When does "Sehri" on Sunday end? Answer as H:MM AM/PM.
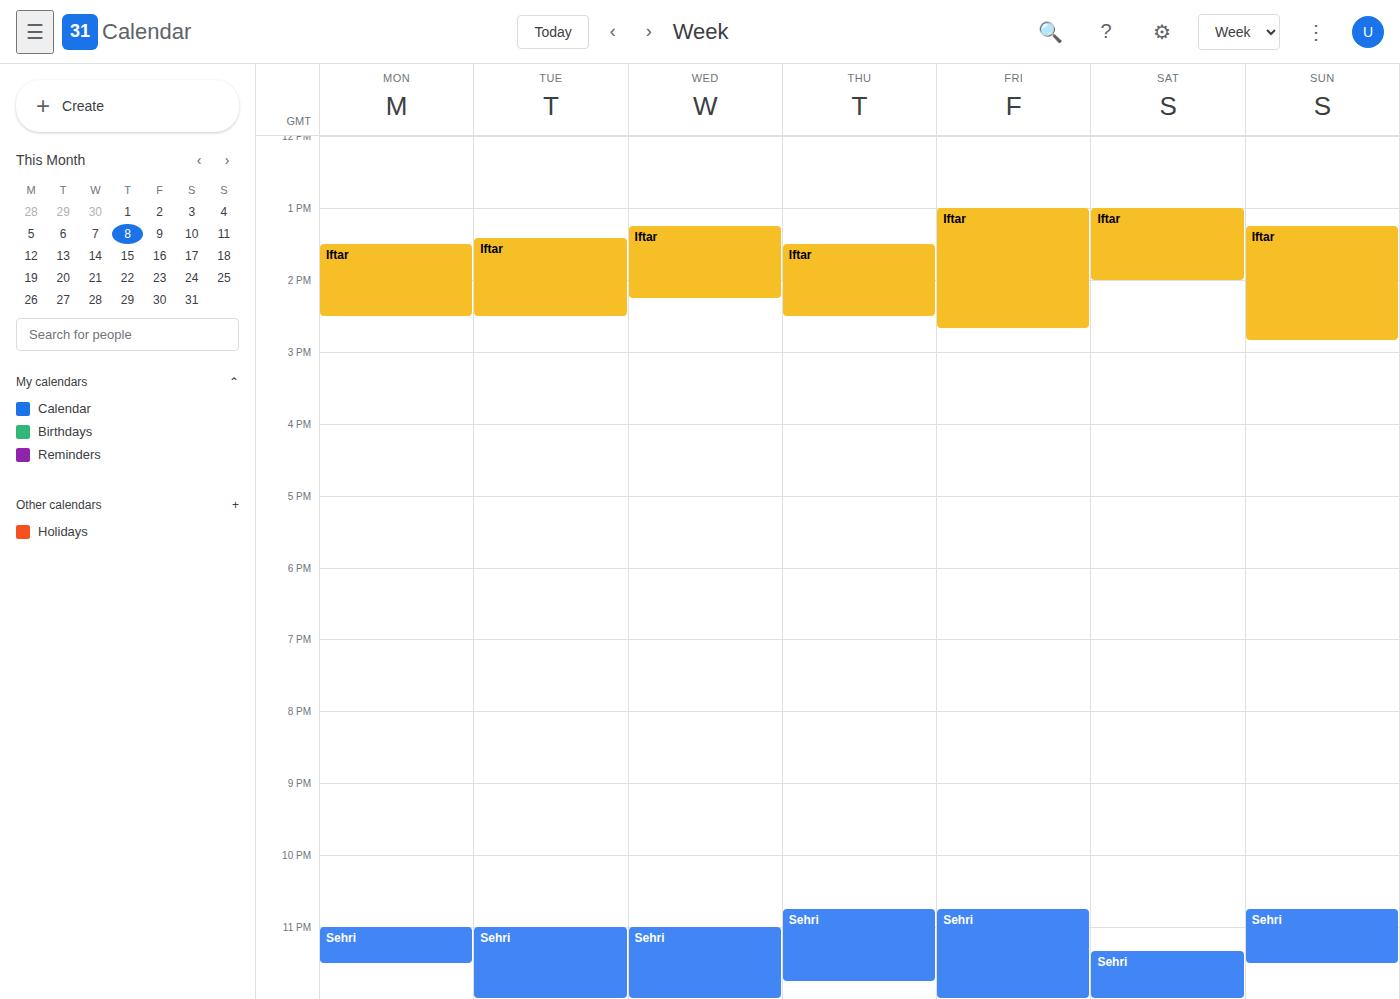
11:30 PM